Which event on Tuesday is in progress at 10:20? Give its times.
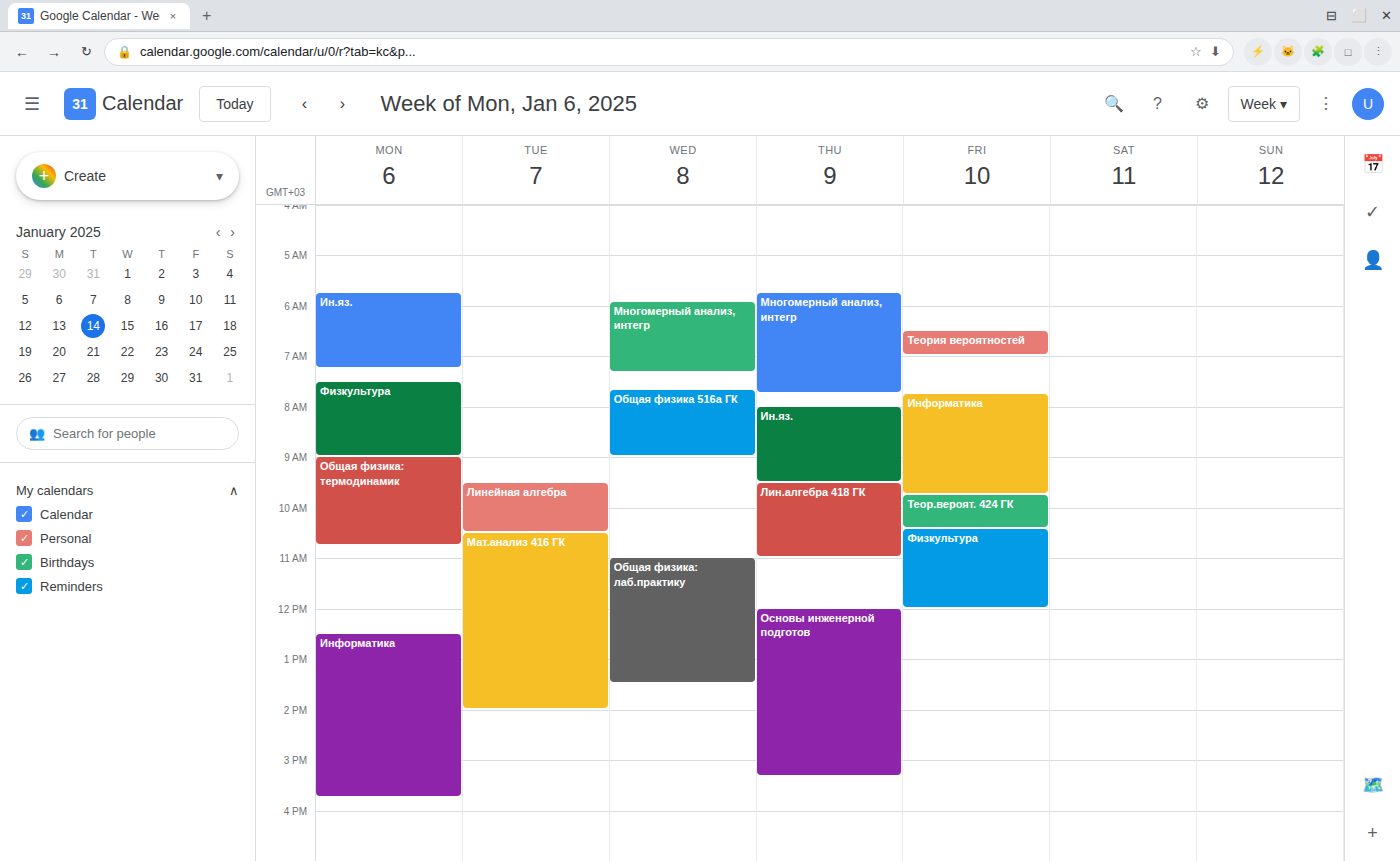
"Линейная алгебра", 09:30 to 10:30